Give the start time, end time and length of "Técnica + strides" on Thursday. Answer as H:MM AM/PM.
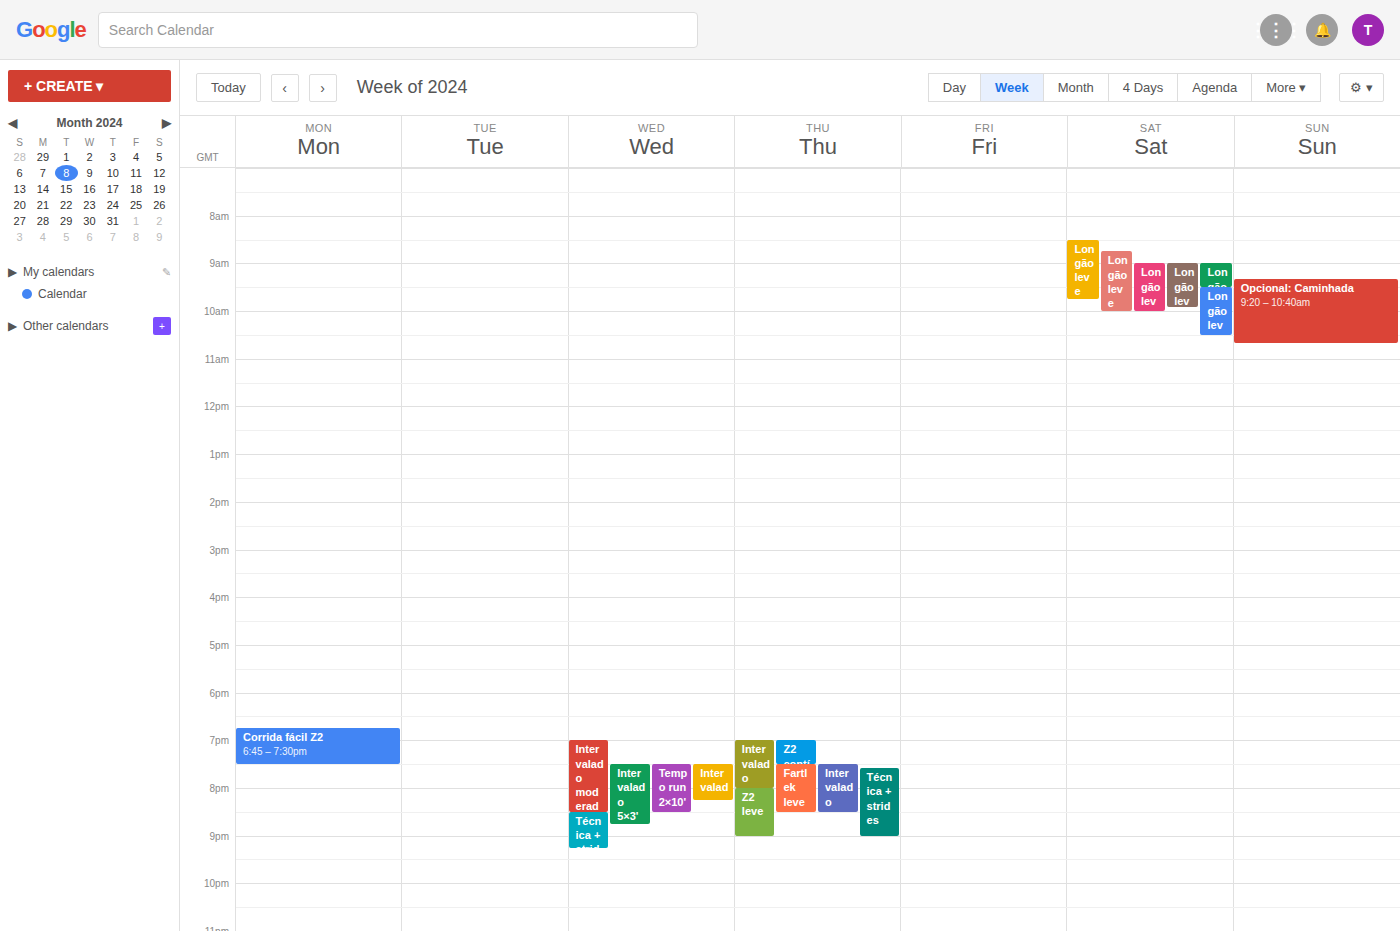
7:35 PM to 9:00 PM, 1 hour 25 minutes